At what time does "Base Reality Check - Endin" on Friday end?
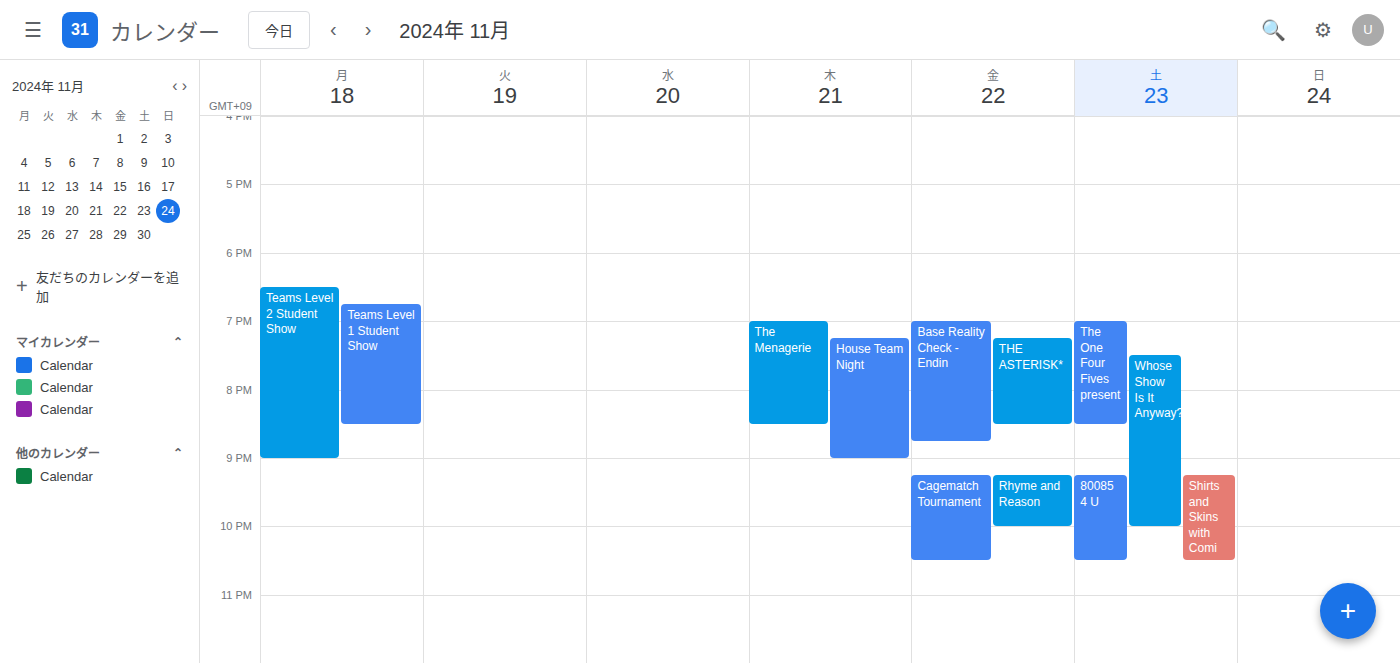
20:45